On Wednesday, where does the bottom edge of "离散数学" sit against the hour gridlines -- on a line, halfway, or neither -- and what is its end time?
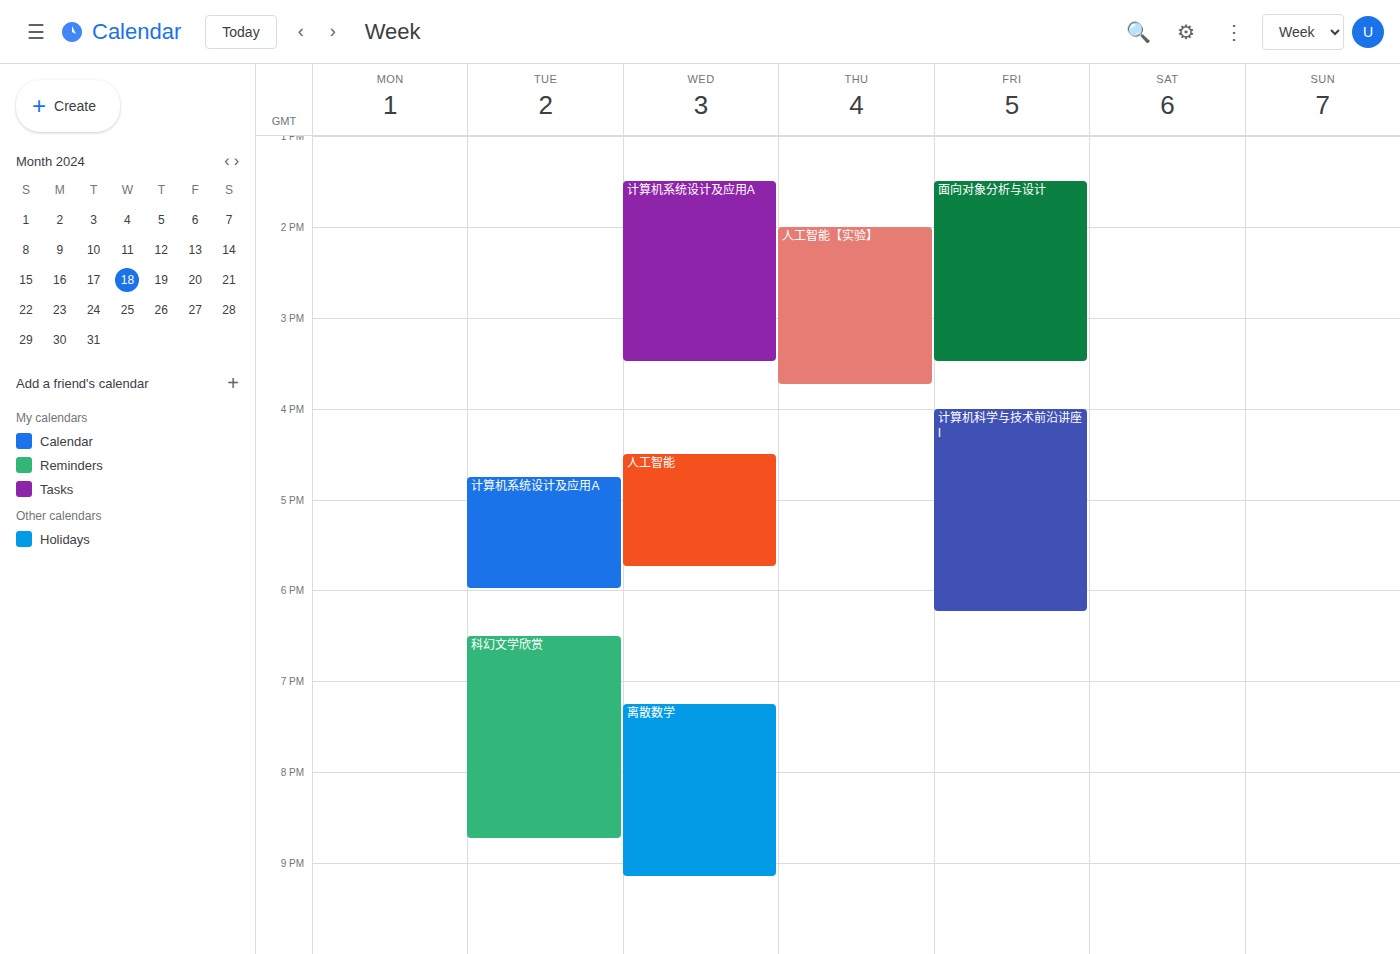
9:10 PM -- neither: 10 minutes below the 9 PM line and 50 minutes above the 10 PM line.